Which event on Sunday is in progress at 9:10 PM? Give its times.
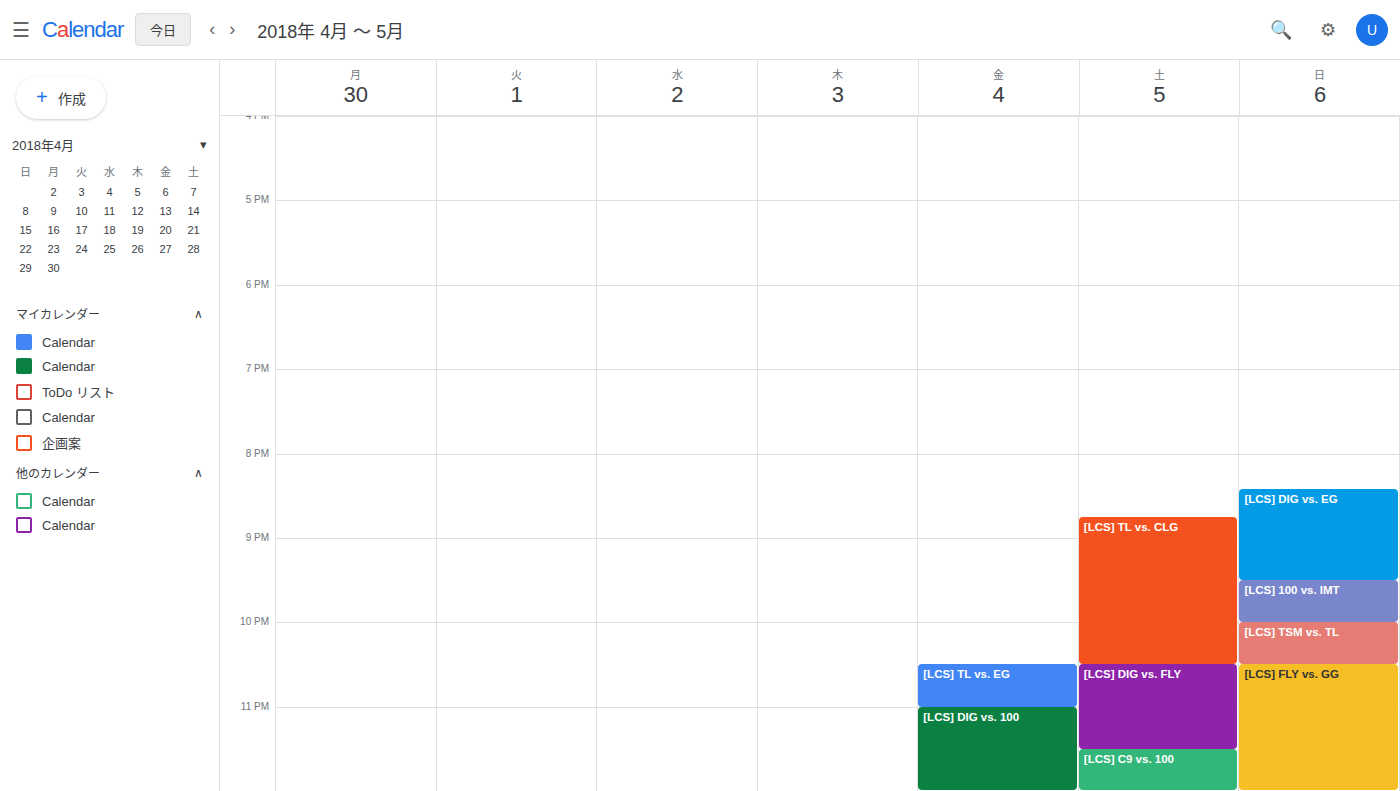
"[LCS] DIG vs. EG", 8:25 PM to 9:30 PM